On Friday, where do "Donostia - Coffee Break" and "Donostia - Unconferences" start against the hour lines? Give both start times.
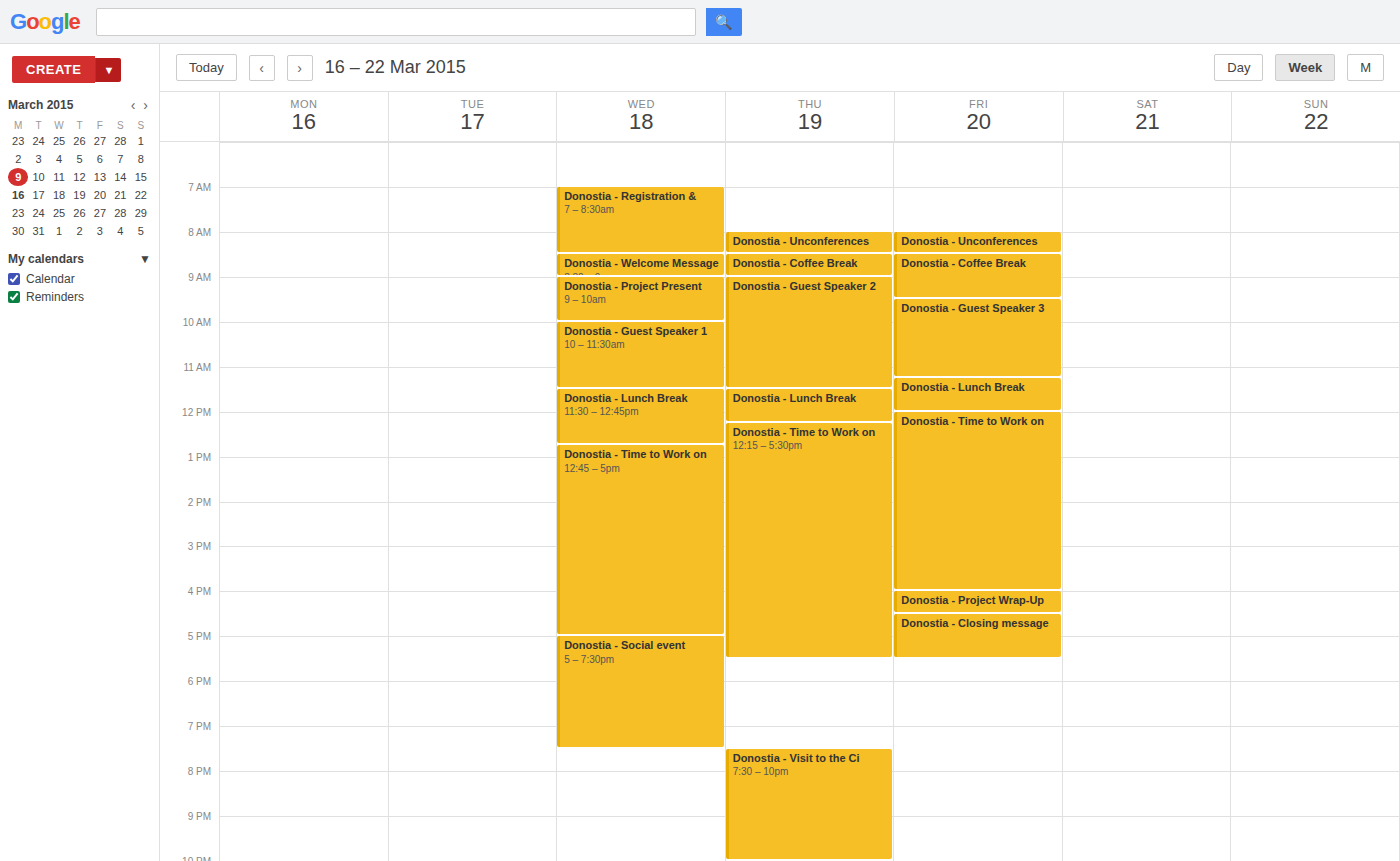
"Donostia - Coffee Break": 8:30 AM, halfway between the 8 AM and 9 AM lines. "Donostia - Unconferences": 8:00 AM, exactly on the 8 AM line.